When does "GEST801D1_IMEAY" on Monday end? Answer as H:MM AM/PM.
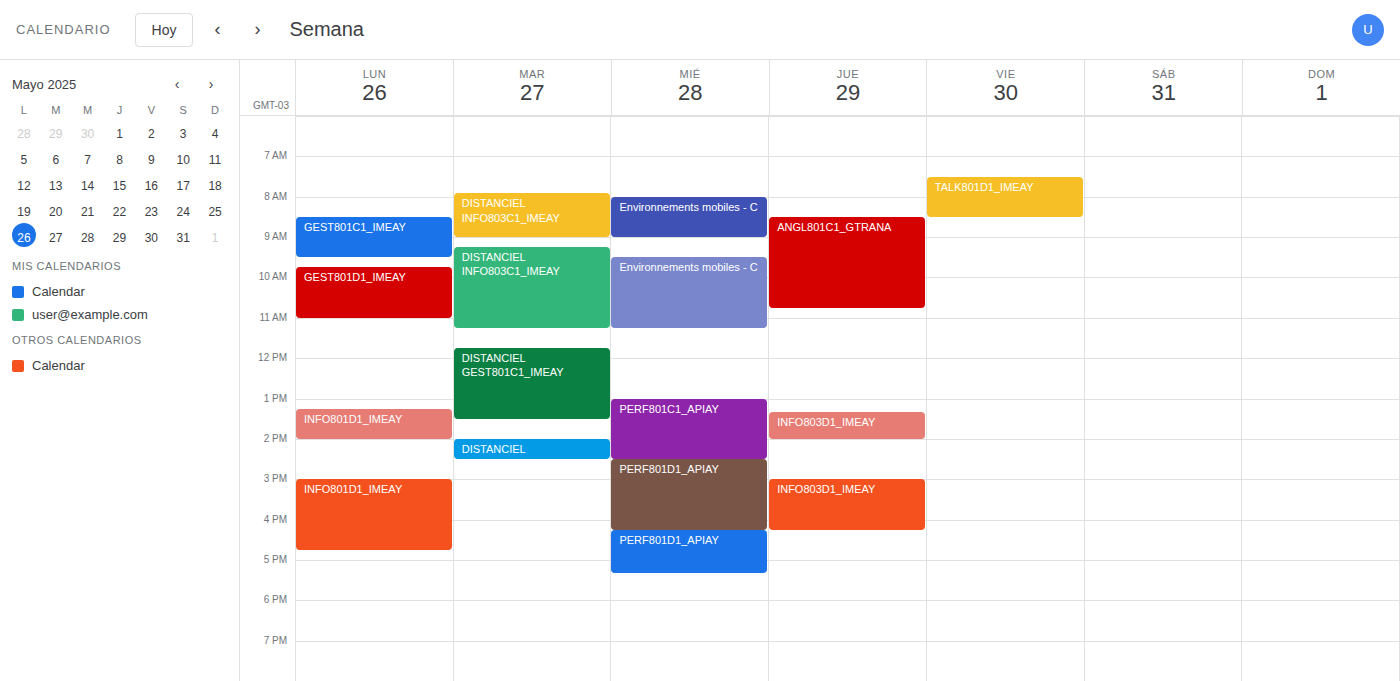
11:00 AM